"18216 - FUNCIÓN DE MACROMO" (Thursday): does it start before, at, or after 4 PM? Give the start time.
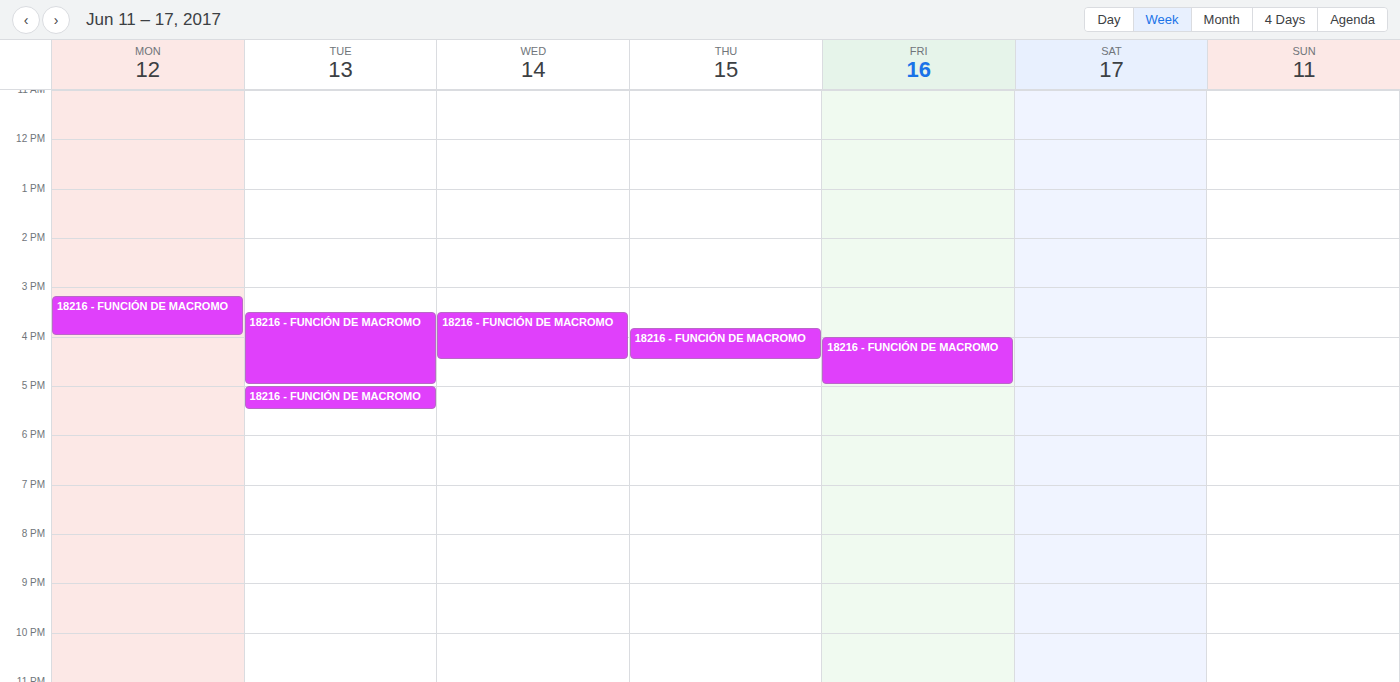
3:50 PM -- before 4 PM, 10 minutes above the 4 PM line.